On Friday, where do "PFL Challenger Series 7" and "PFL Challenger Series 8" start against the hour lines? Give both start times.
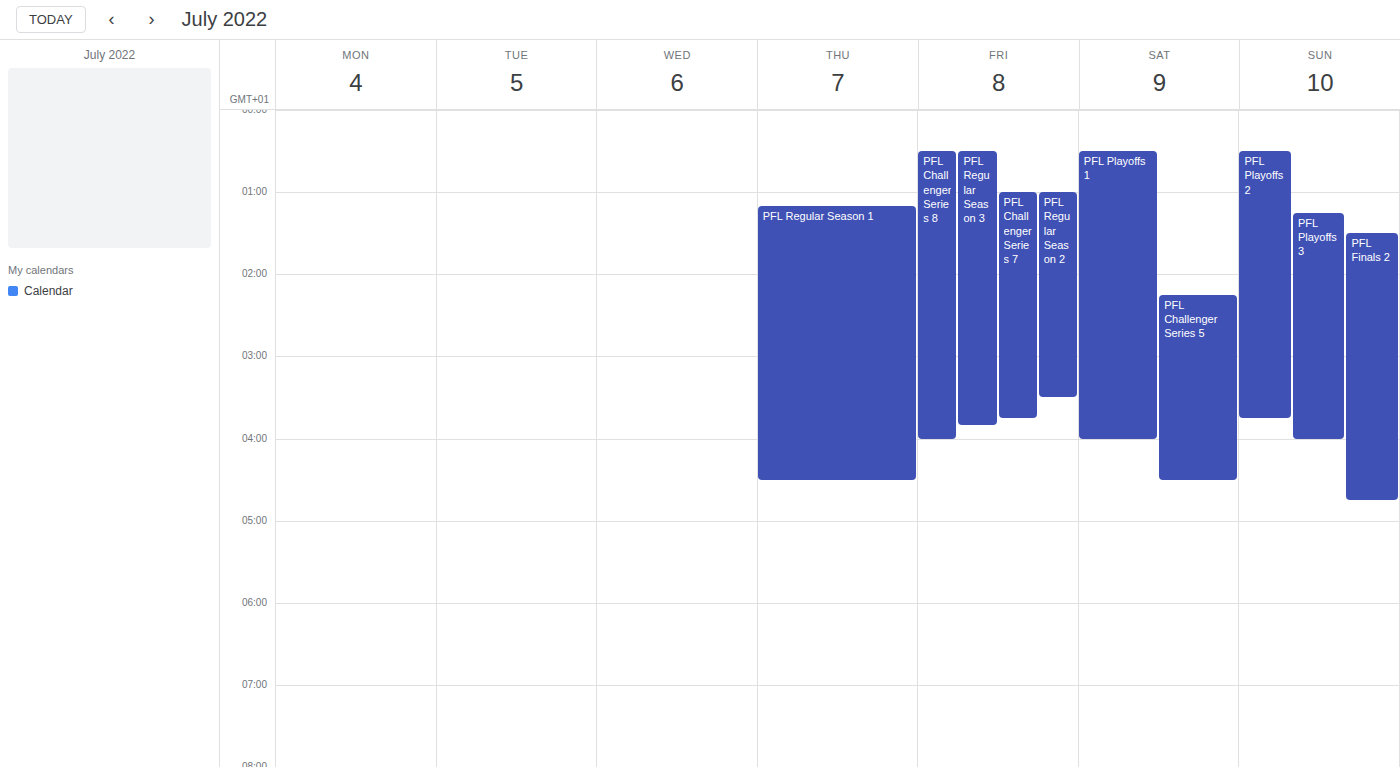
"PFL Challenger Series 7": 1:00 AM, exactly on the 1 AM line. "PFL Challenger Series 8": 12:30 AM, halfway between the 12 AM and 1 AM lines.